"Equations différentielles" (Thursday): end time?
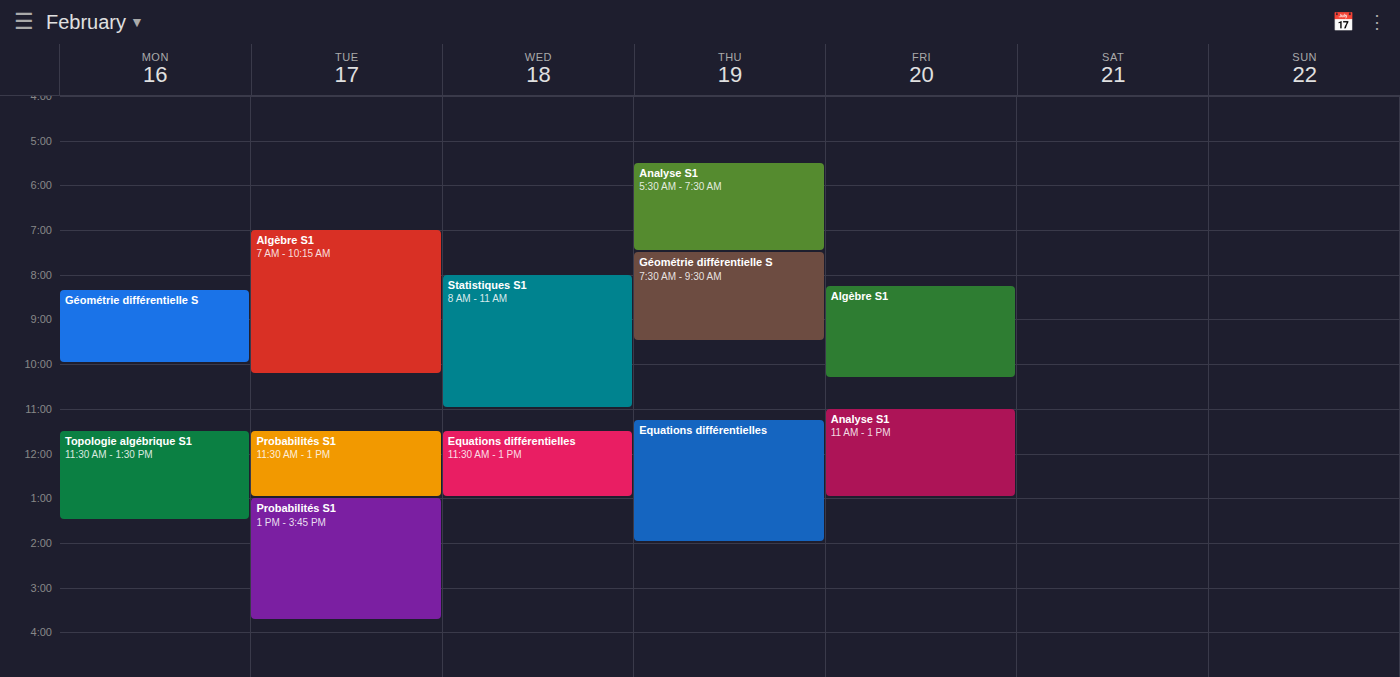
14:00